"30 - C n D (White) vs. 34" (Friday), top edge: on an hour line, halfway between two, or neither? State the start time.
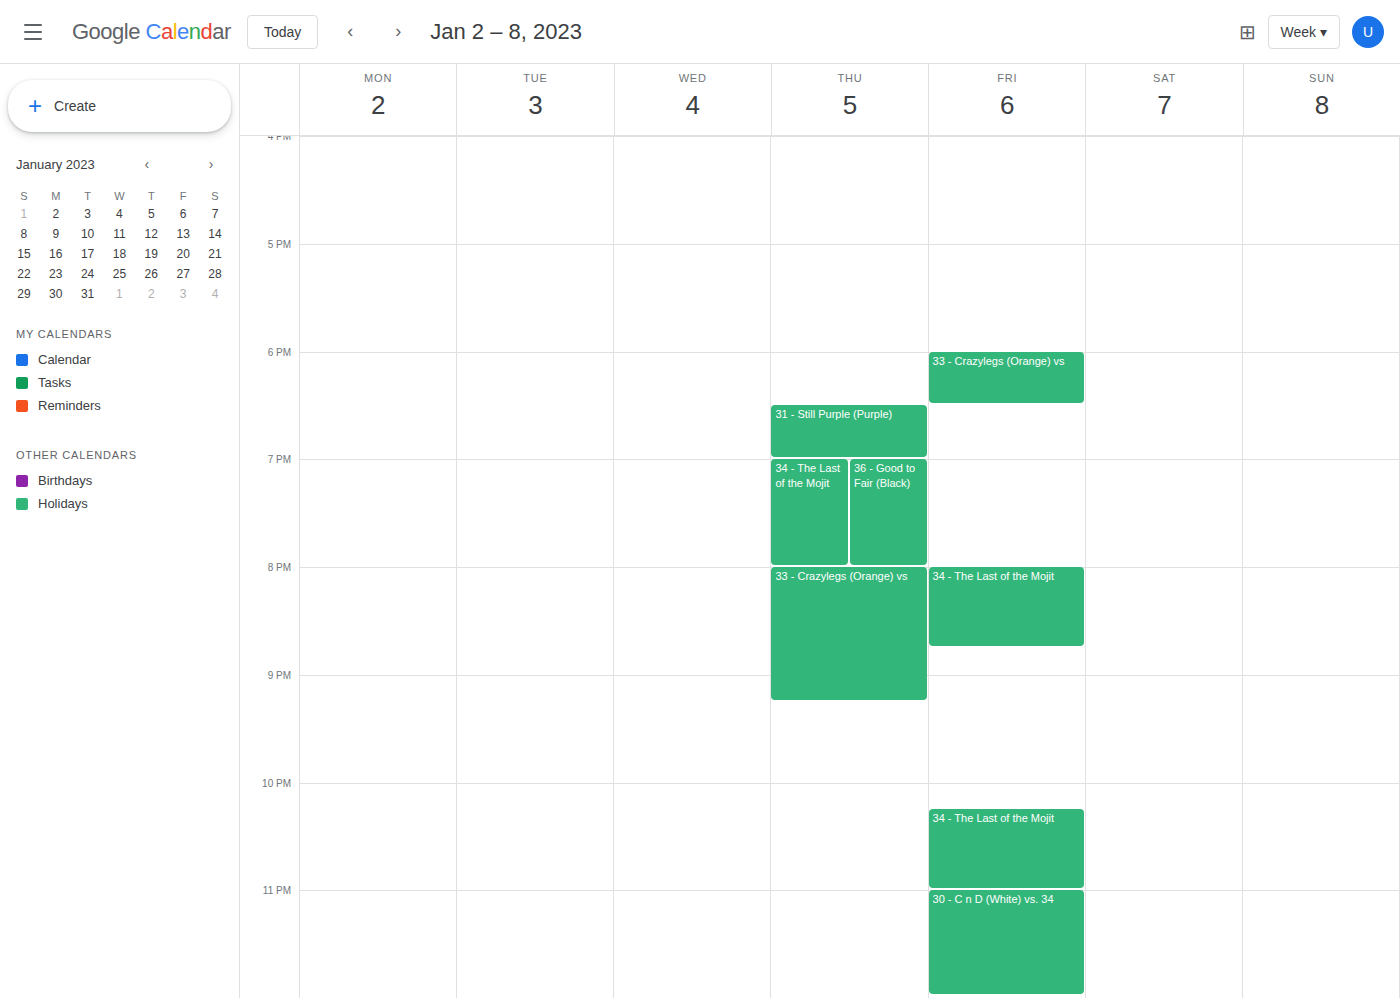
11:00 PM -- exactly on the 11 PM line.